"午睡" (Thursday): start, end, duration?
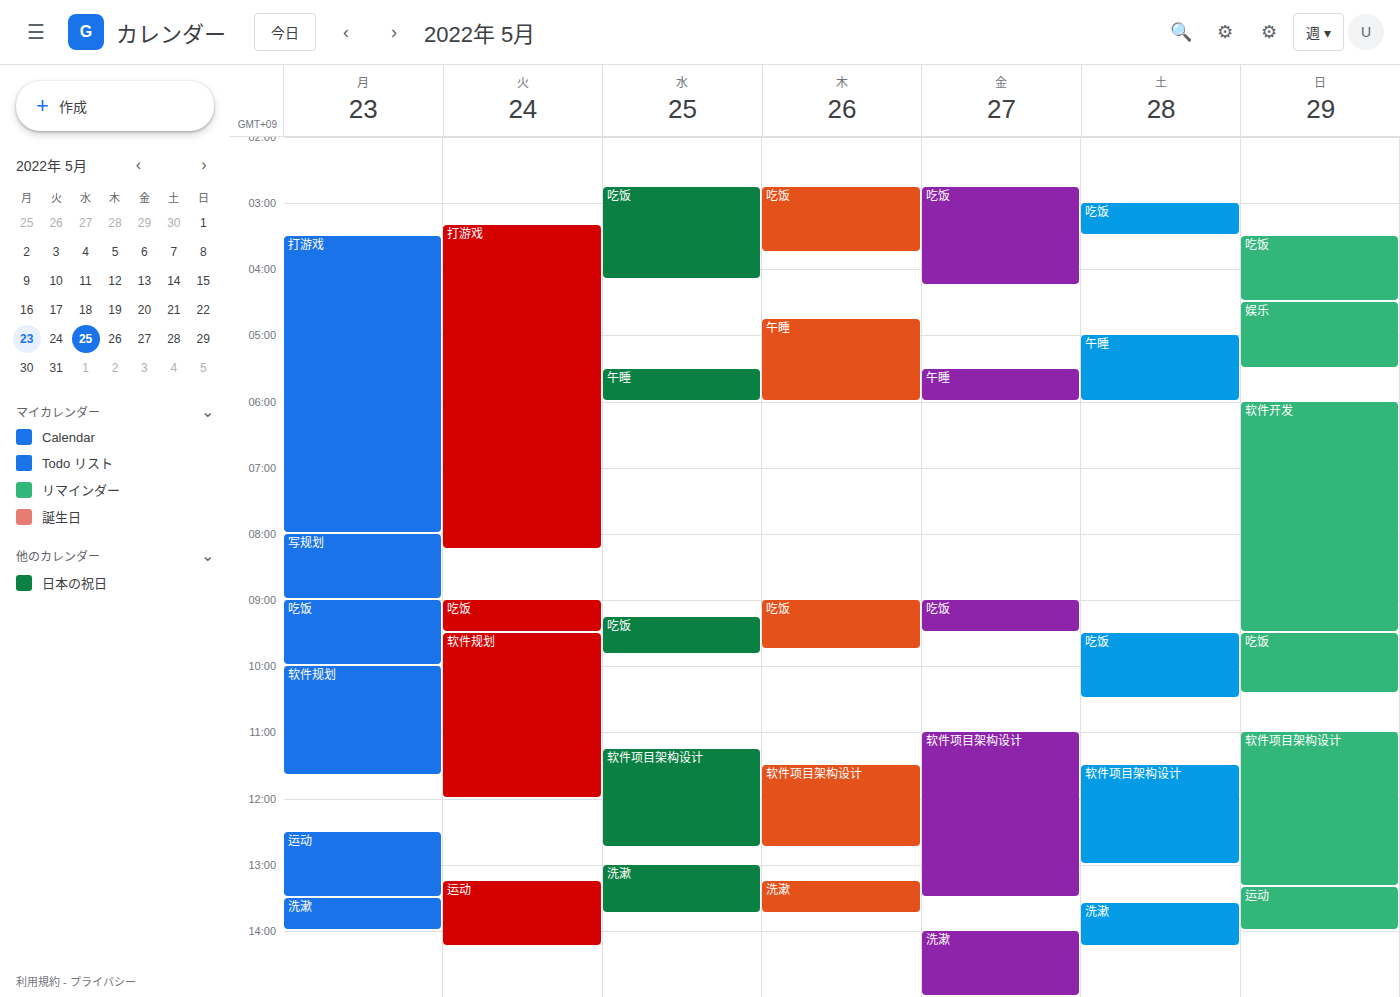
4:45 AM to 6:00 AM, 1 hour 15 minutes